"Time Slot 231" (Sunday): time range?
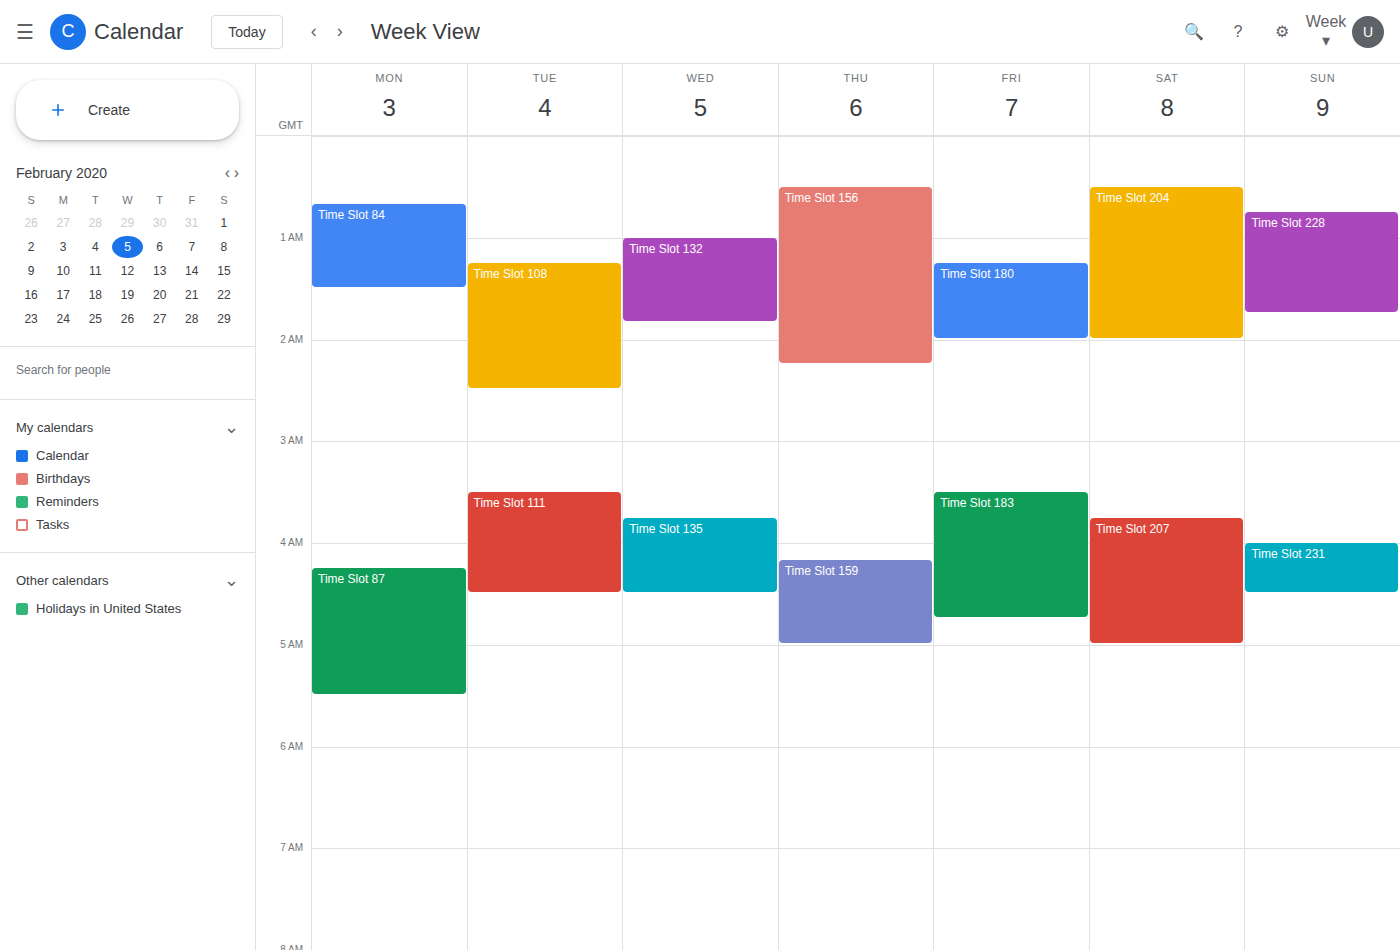
4:00 AM to 4:30 AM